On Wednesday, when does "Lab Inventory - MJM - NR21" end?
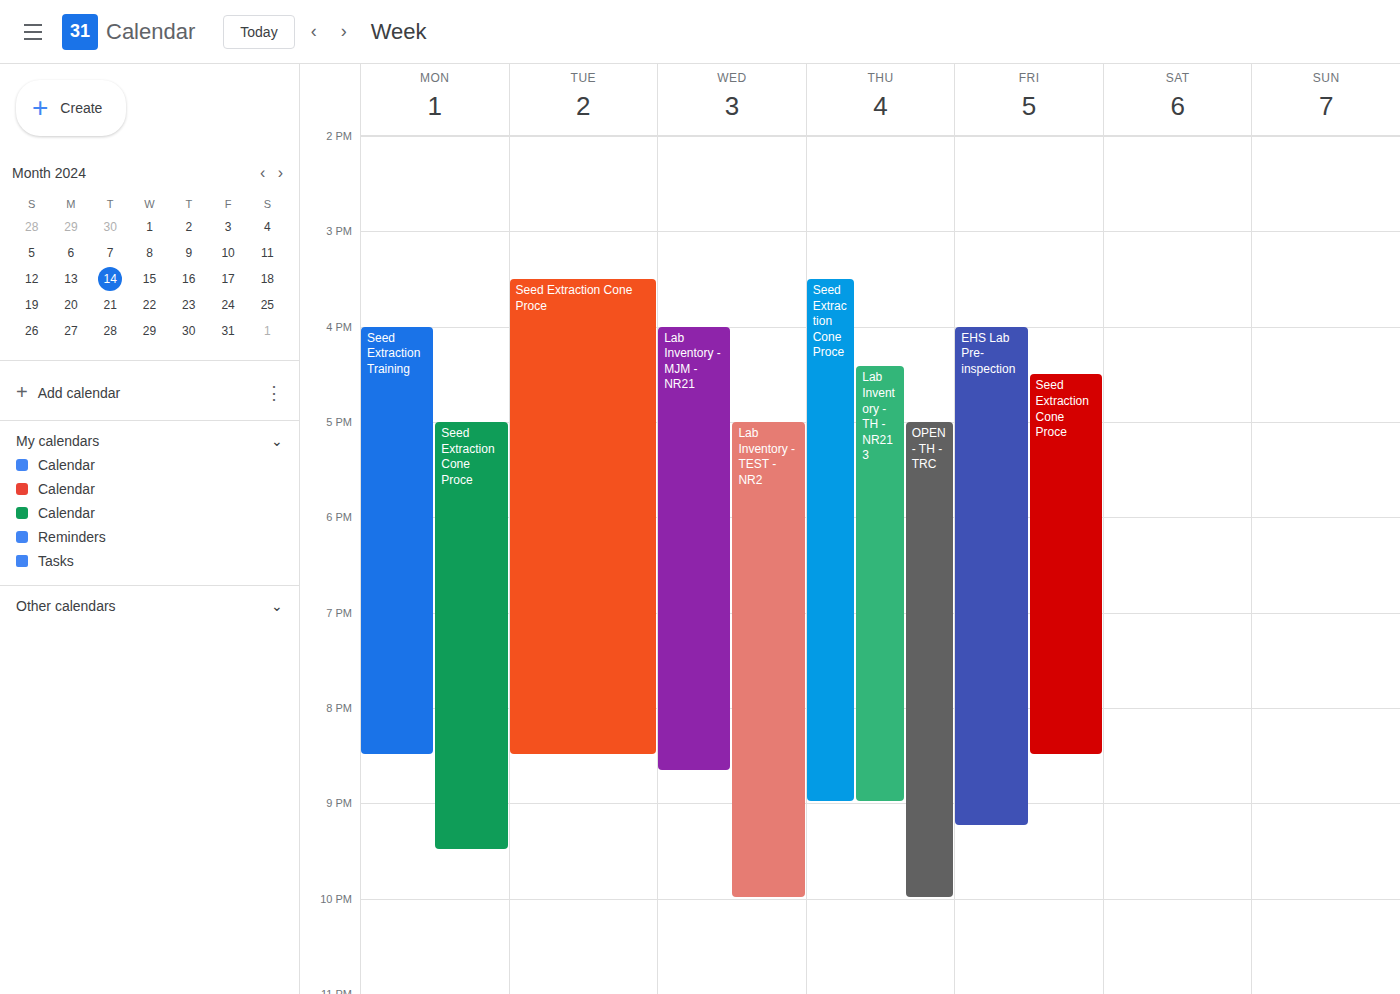
8:40 PM